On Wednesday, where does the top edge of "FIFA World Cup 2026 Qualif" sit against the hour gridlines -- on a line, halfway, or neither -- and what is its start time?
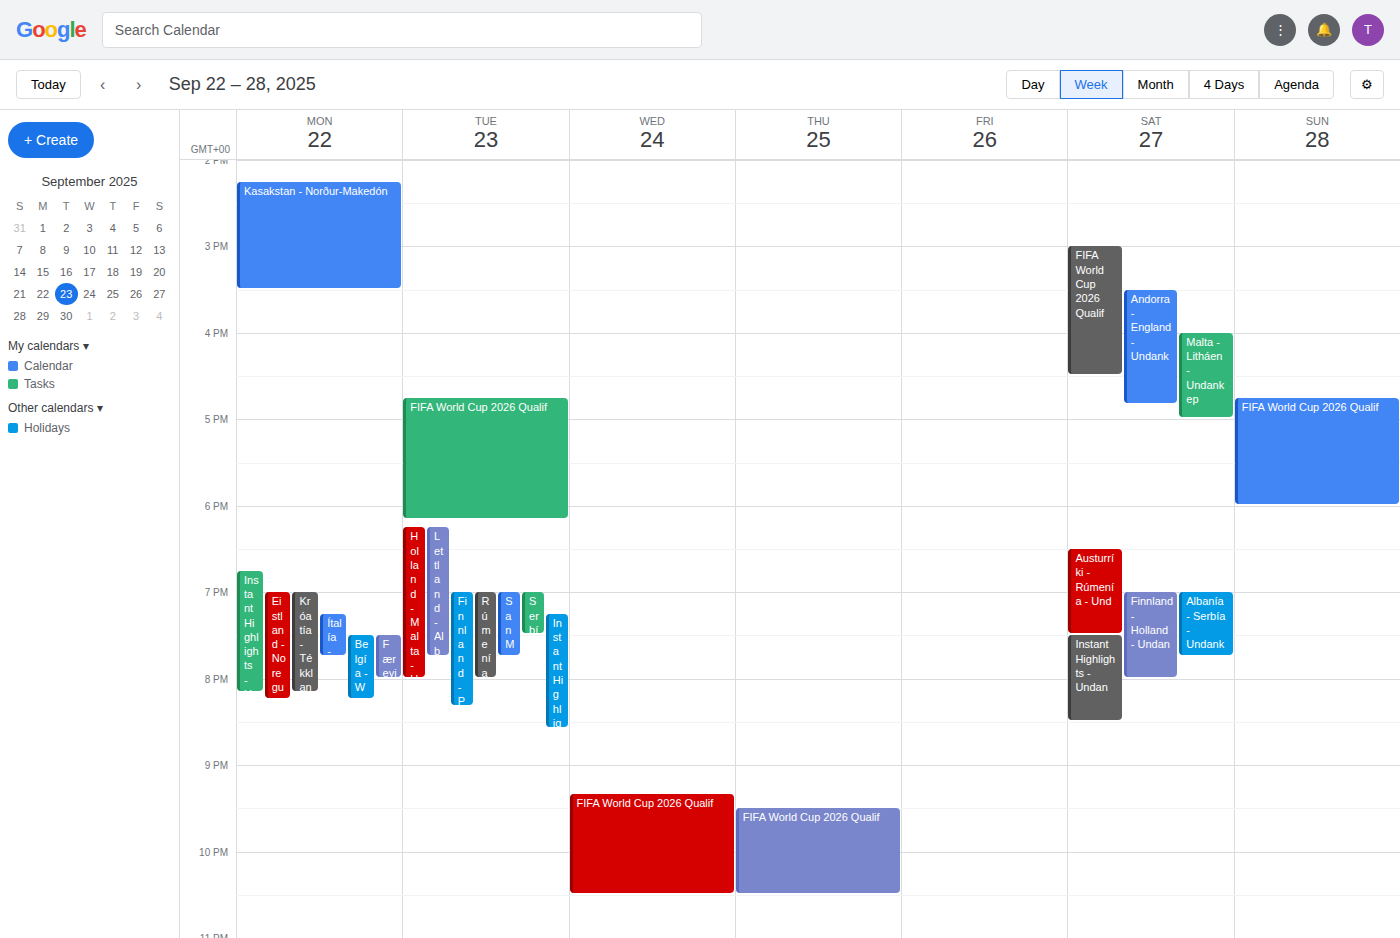
21:20 -- neither: 20 minutes below the 21:00 line and 40 minutes above the 22:00 line.